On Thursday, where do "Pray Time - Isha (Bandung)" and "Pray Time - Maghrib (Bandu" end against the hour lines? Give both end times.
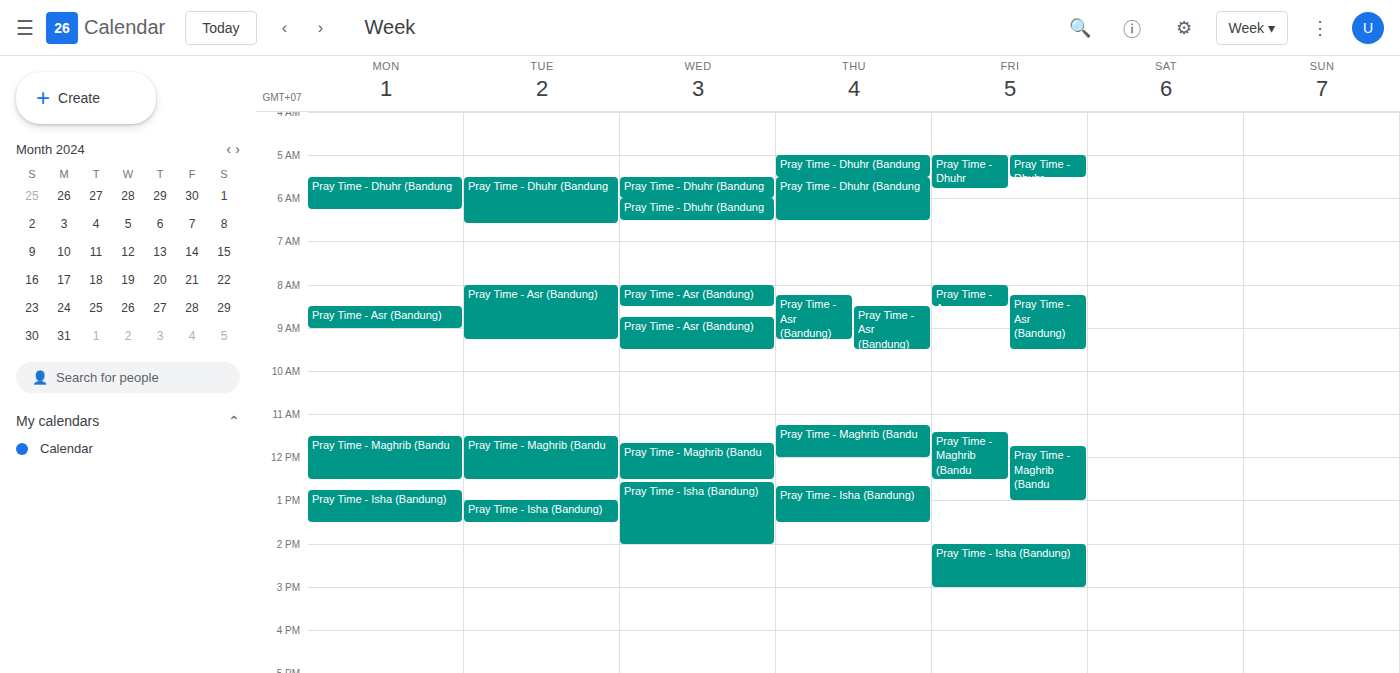
"Pray Time - Isha (Bandung)": 13:30, halfway between the 13:00 and 14:00 lines. "Pray Time - Maghrib (Bandu": 12:00, exactly on the 12:00 line.